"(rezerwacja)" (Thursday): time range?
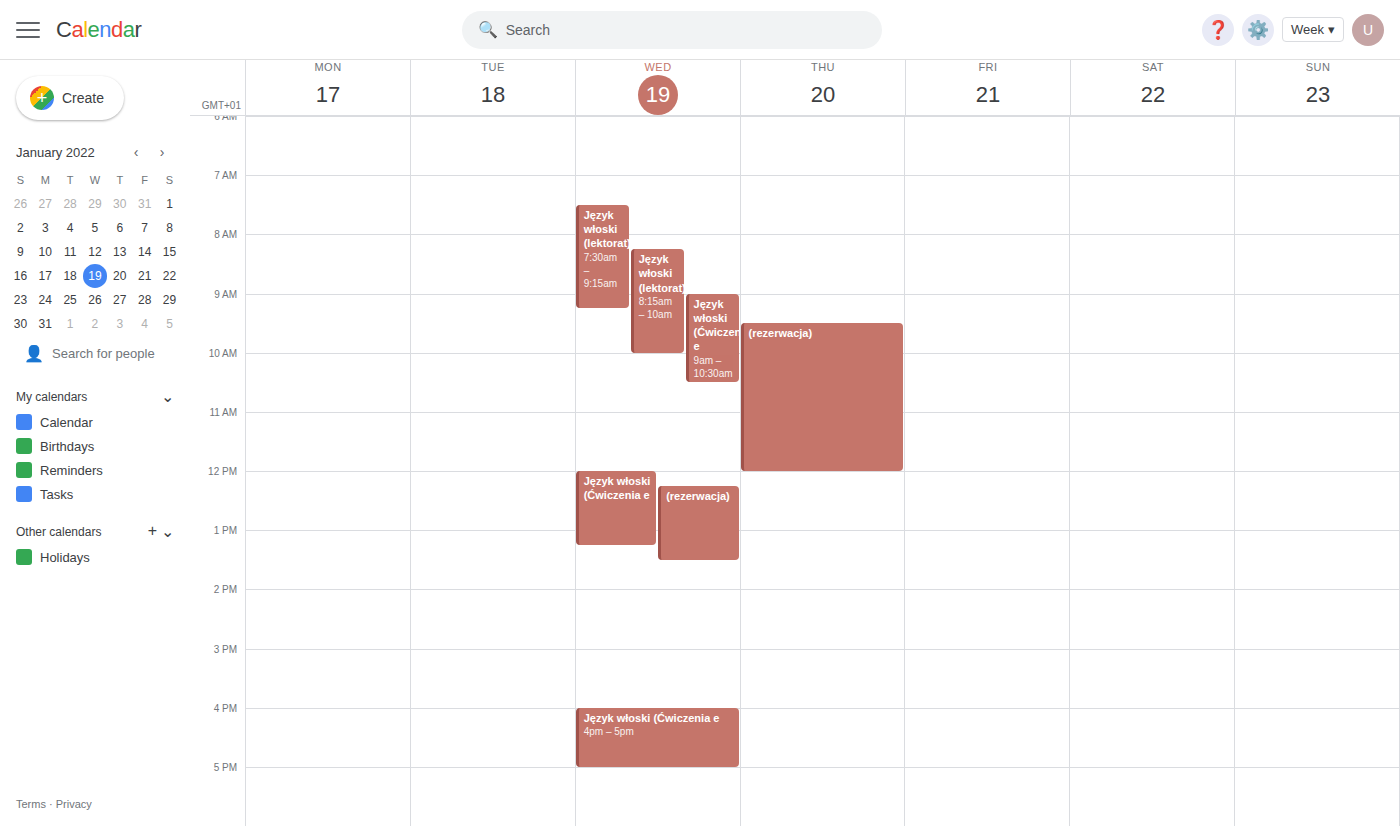
9:30 AM to 12:00 PM